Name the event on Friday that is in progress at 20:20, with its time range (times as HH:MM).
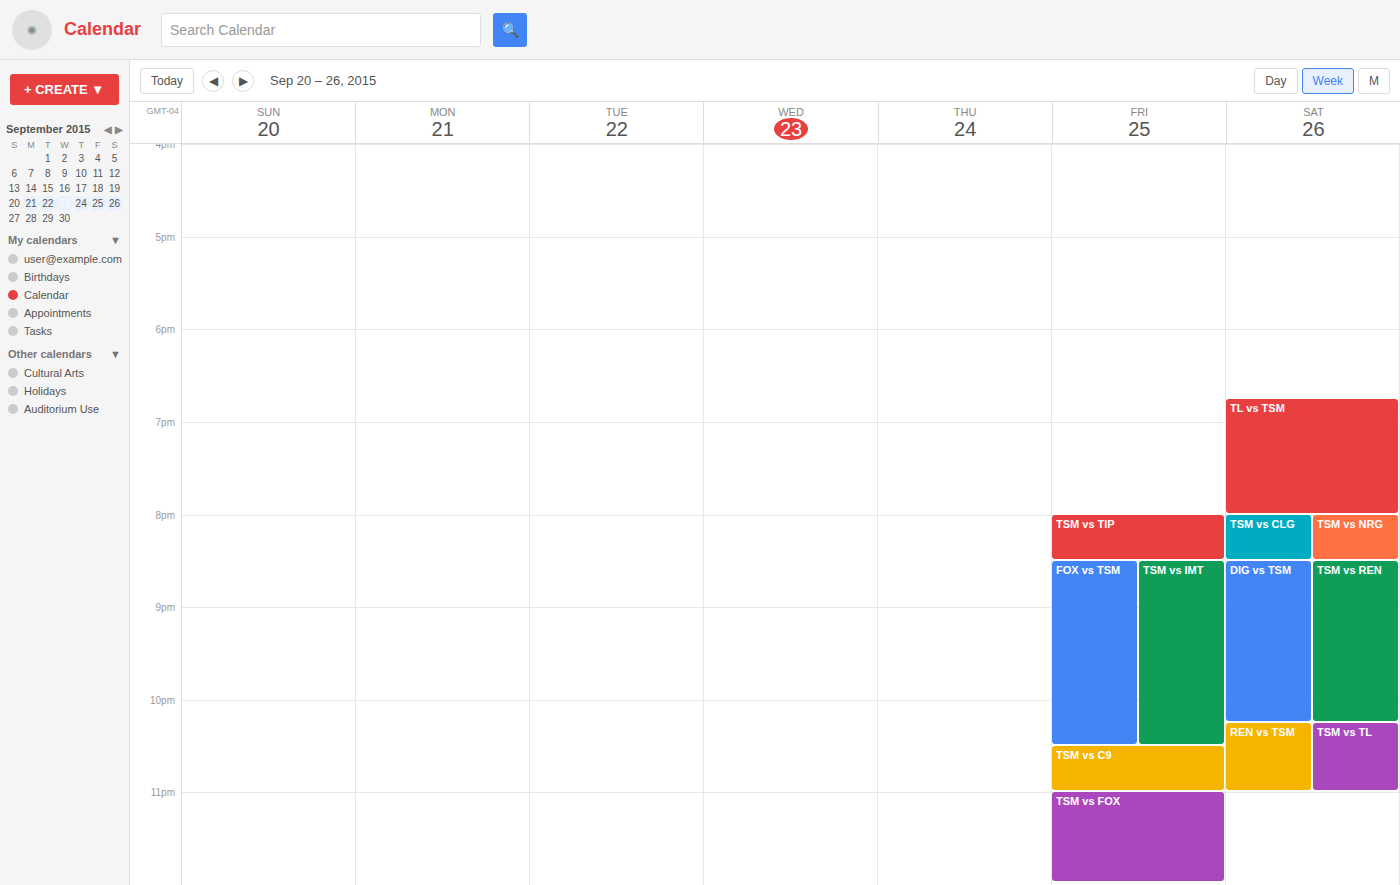
"TSM vs TIP", 20:00 to 20:30